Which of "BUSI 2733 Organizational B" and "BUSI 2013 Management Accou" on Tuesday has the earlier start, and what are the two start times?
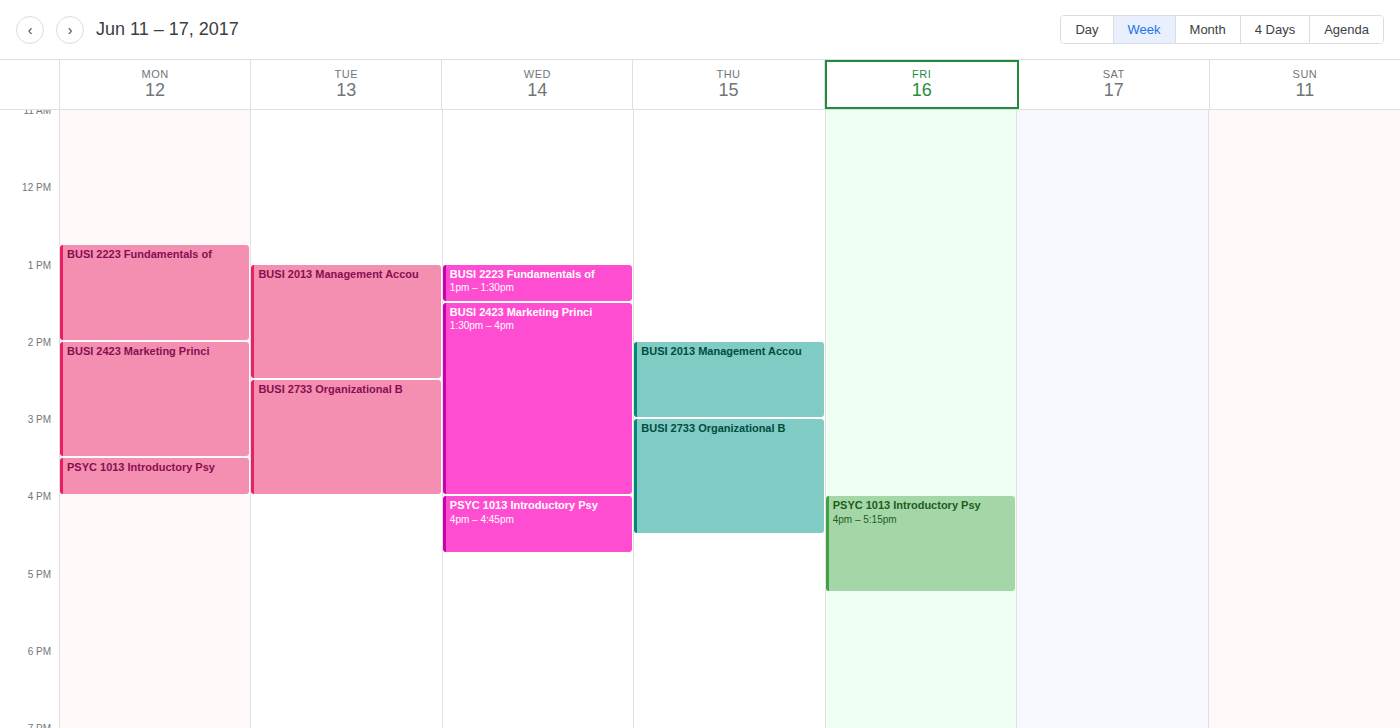
"BUSI 2013 Management Accou" 1:00 PM; "BUSI 2733 Organizational B" 2:30 PM.